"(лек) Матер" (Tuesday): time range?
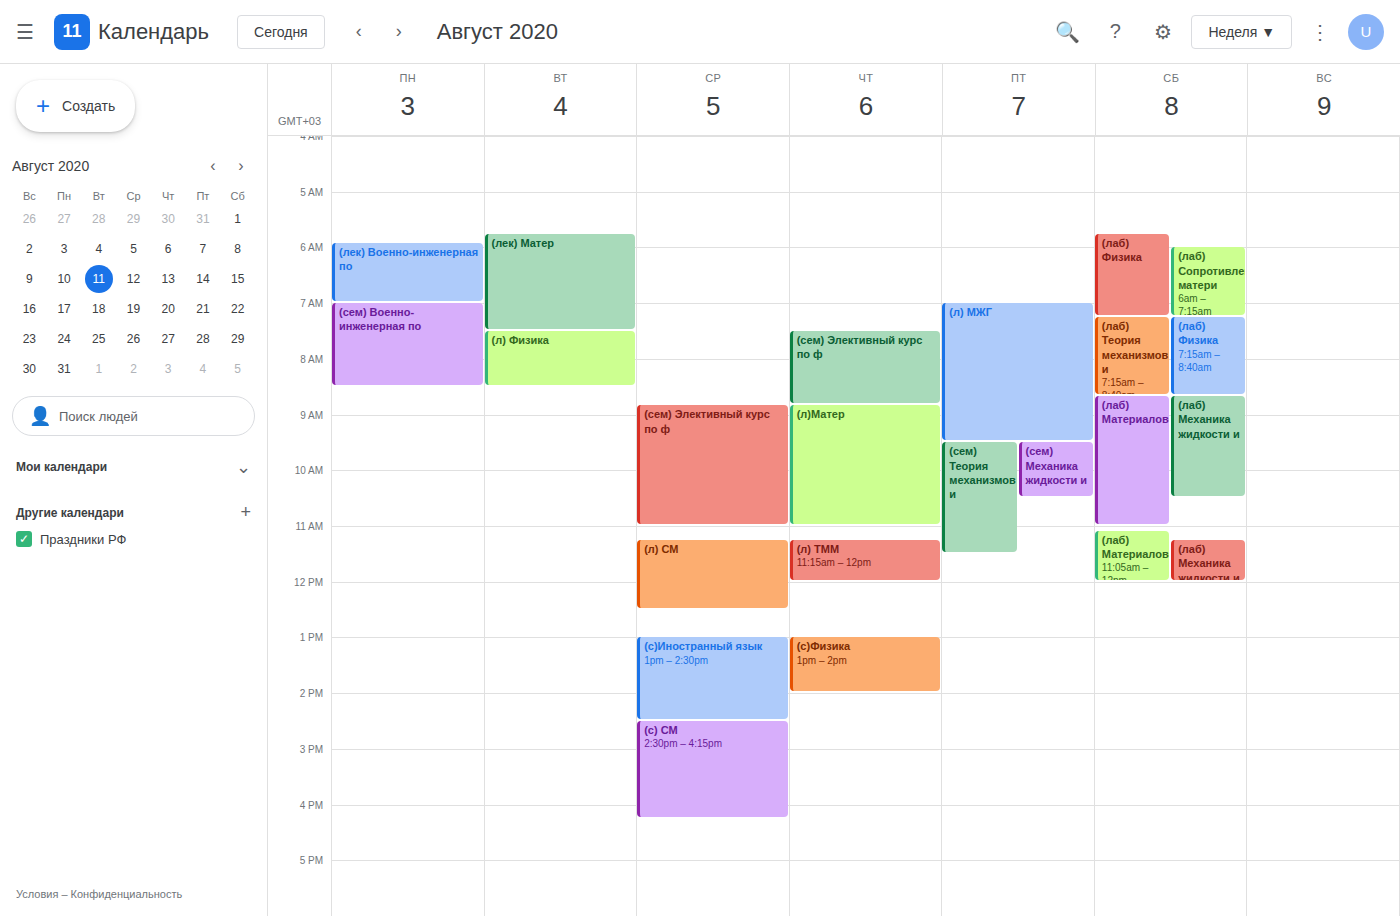
5:45 AM to 7:30 AM